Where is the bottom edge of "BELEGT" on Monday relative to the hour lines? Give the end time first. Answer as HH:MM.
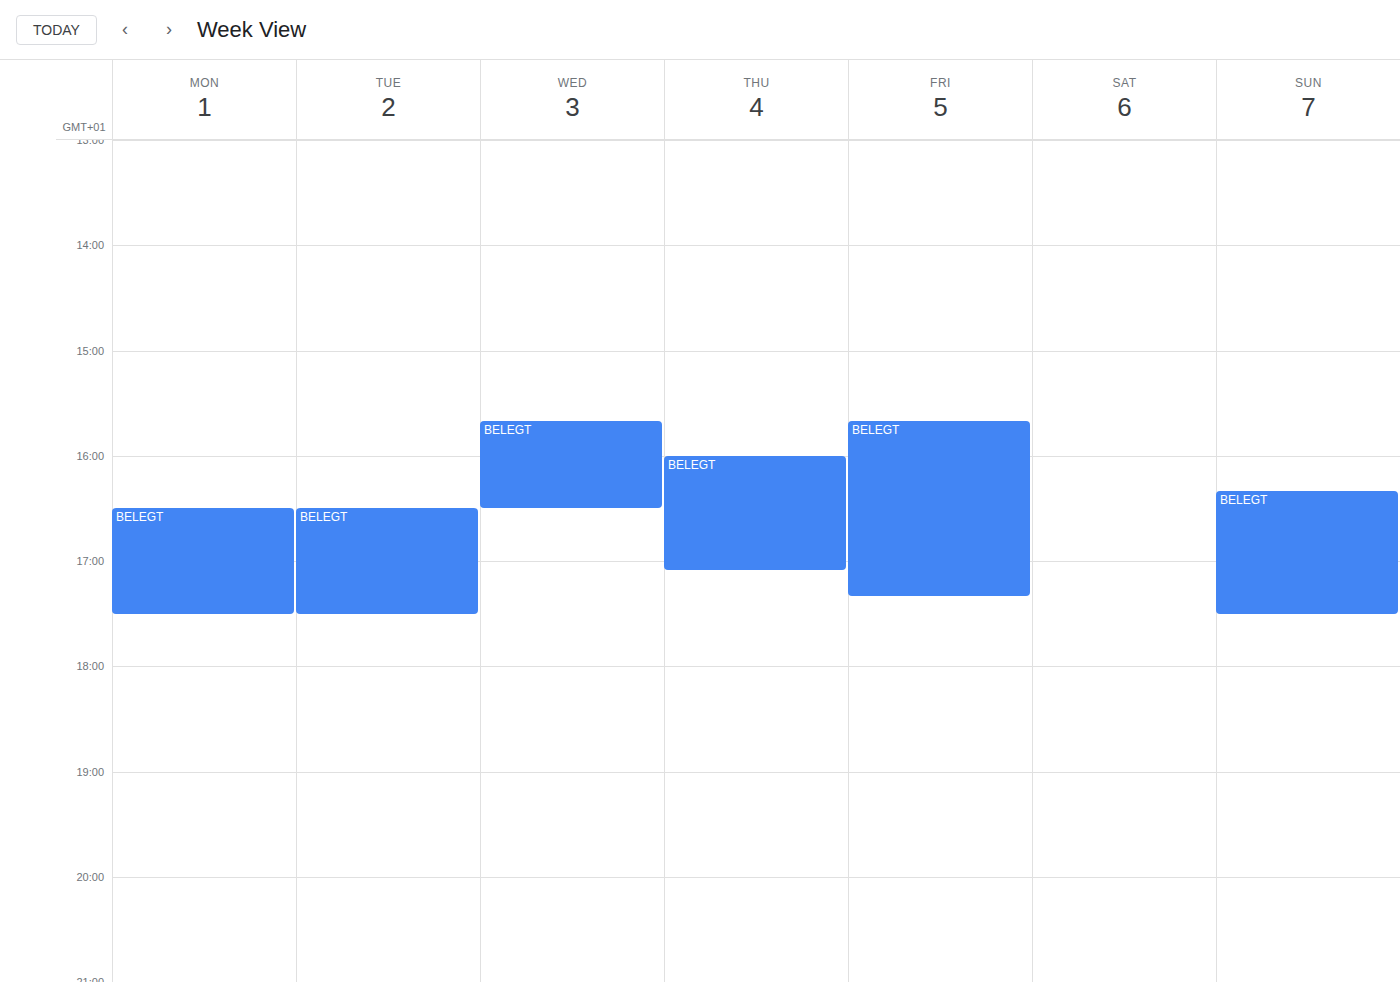
17:30 -- halfway between the 17:00 and 18:00 lines.